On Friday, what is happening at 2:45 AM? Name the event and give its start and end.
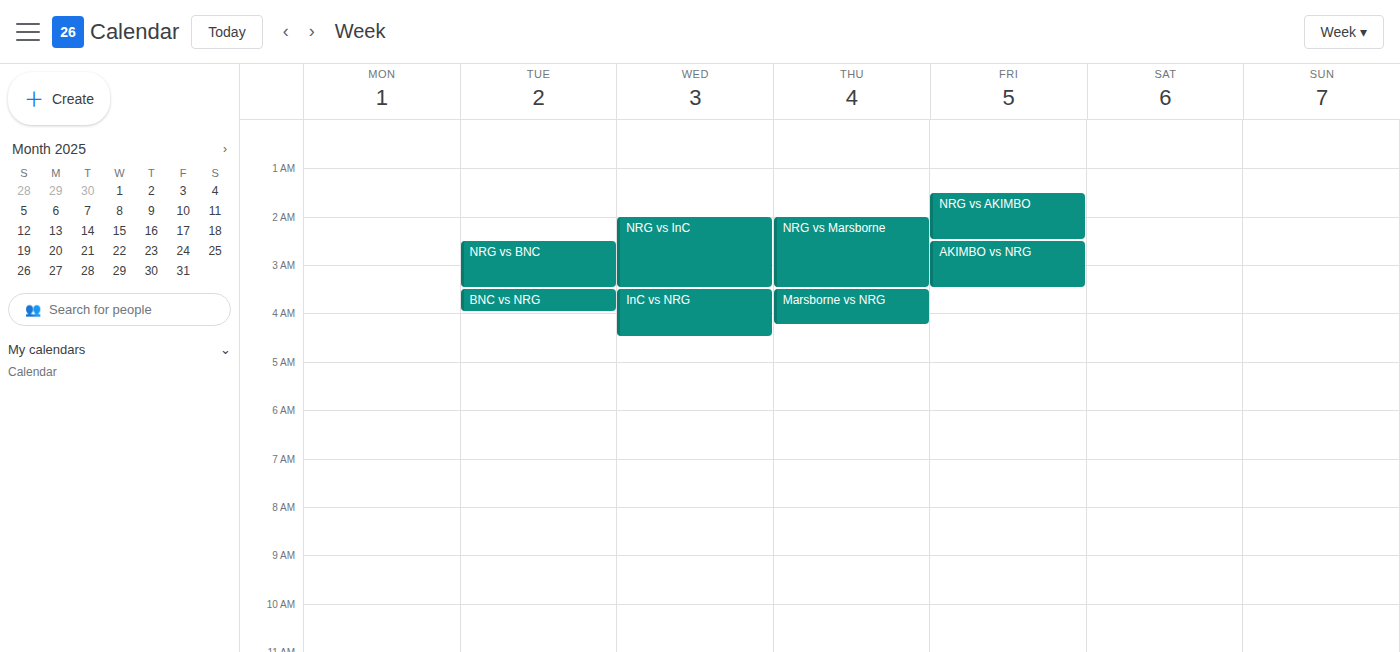
"AKIMBO vs NRG", 2:30 AM to 3:30 AM